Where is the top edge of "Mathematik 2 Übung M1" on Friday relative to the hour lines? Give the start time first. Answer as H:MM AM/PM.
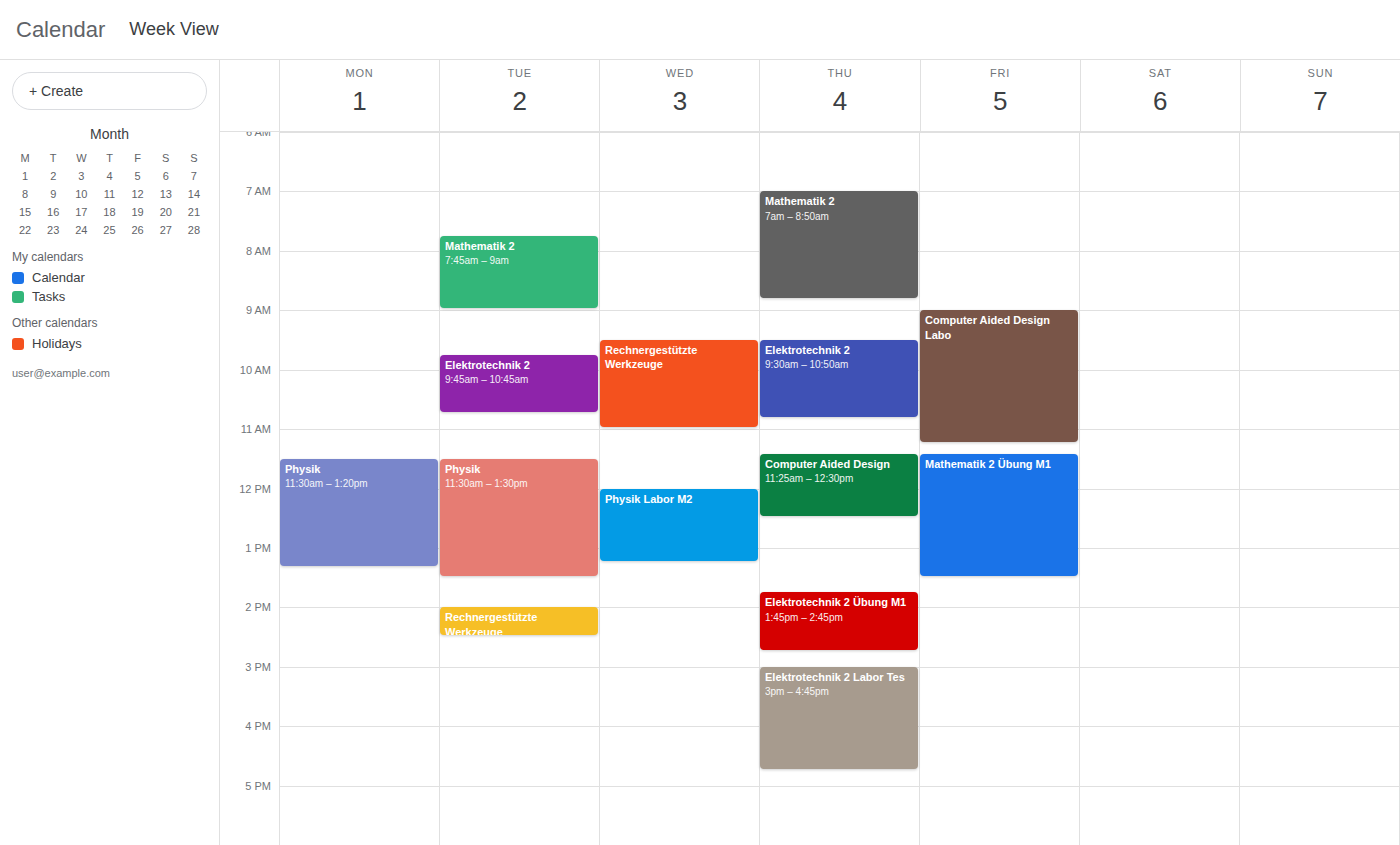
11:25 AM -- neither: 25 minutes below the 11 AM line and 35 minutes above the 12 PM line.